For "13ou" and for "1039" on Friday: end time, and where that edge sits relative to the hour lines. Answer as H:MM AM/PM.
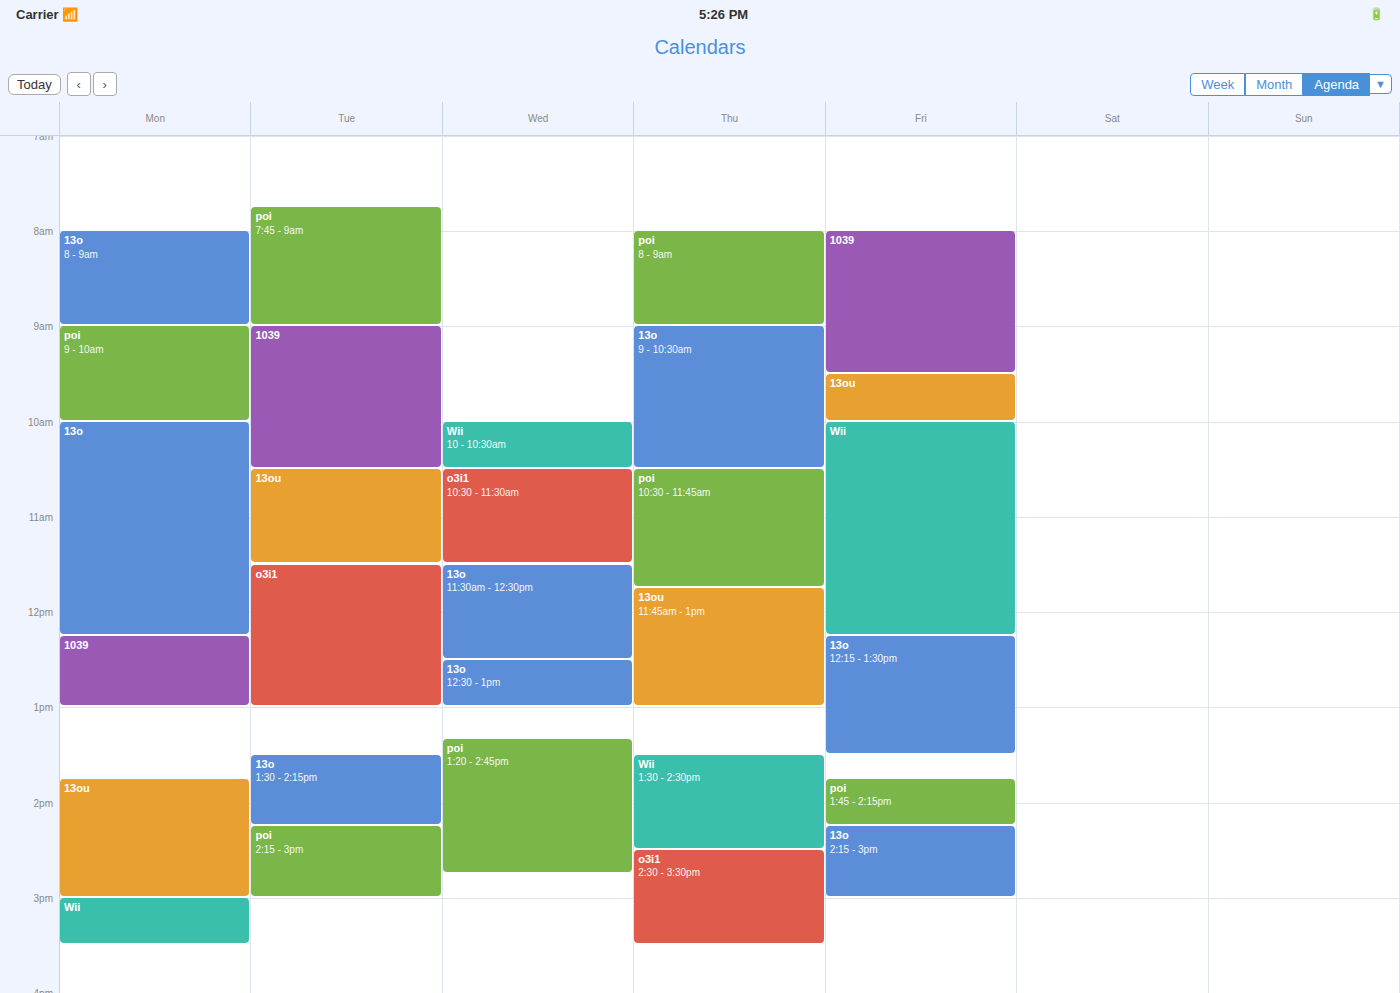
"13ou": 10:00 AM, exactly on the 10 AM line. "1039": 9:30 AM, halfway between the 9 AM and 10 AM lines.